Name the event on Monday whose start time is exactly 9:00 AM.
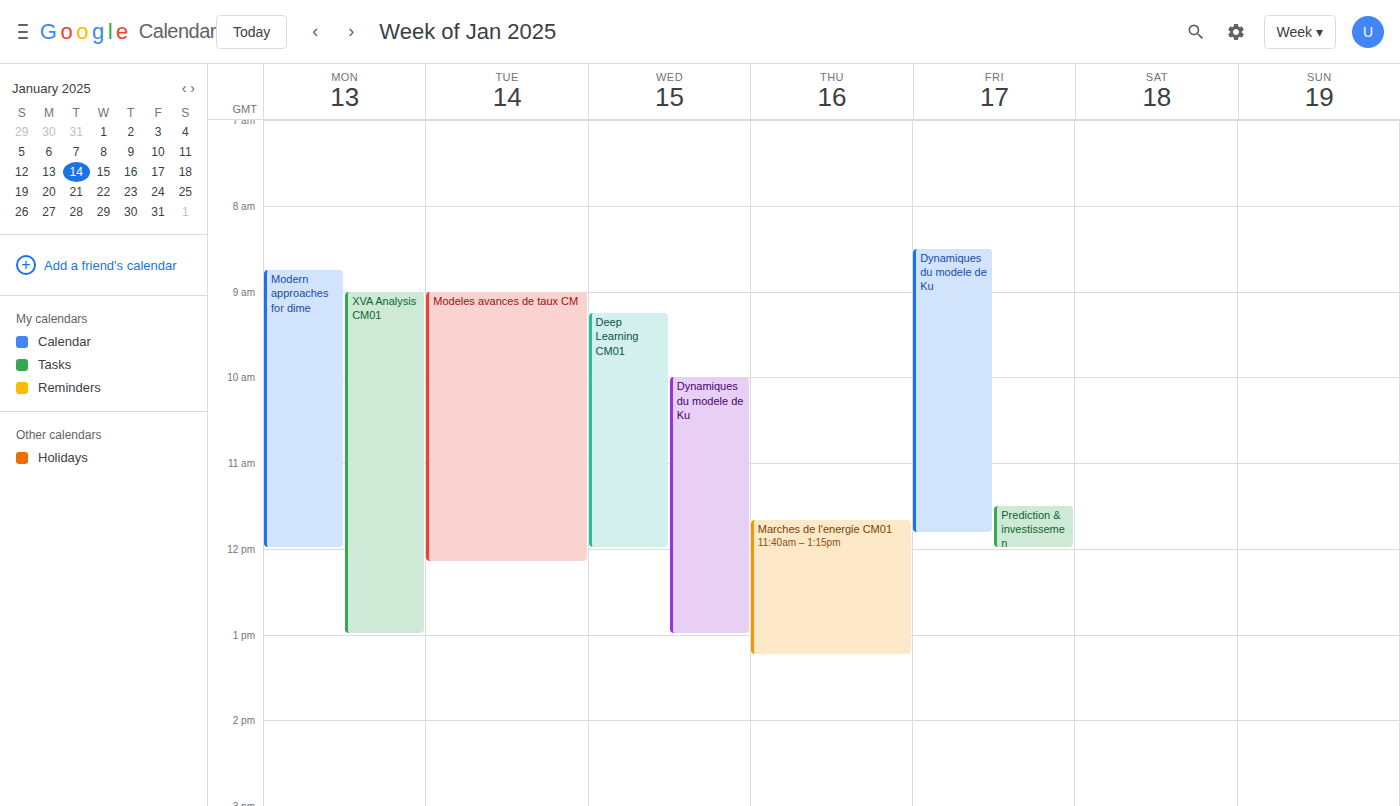
"XVA Analysis CM01"